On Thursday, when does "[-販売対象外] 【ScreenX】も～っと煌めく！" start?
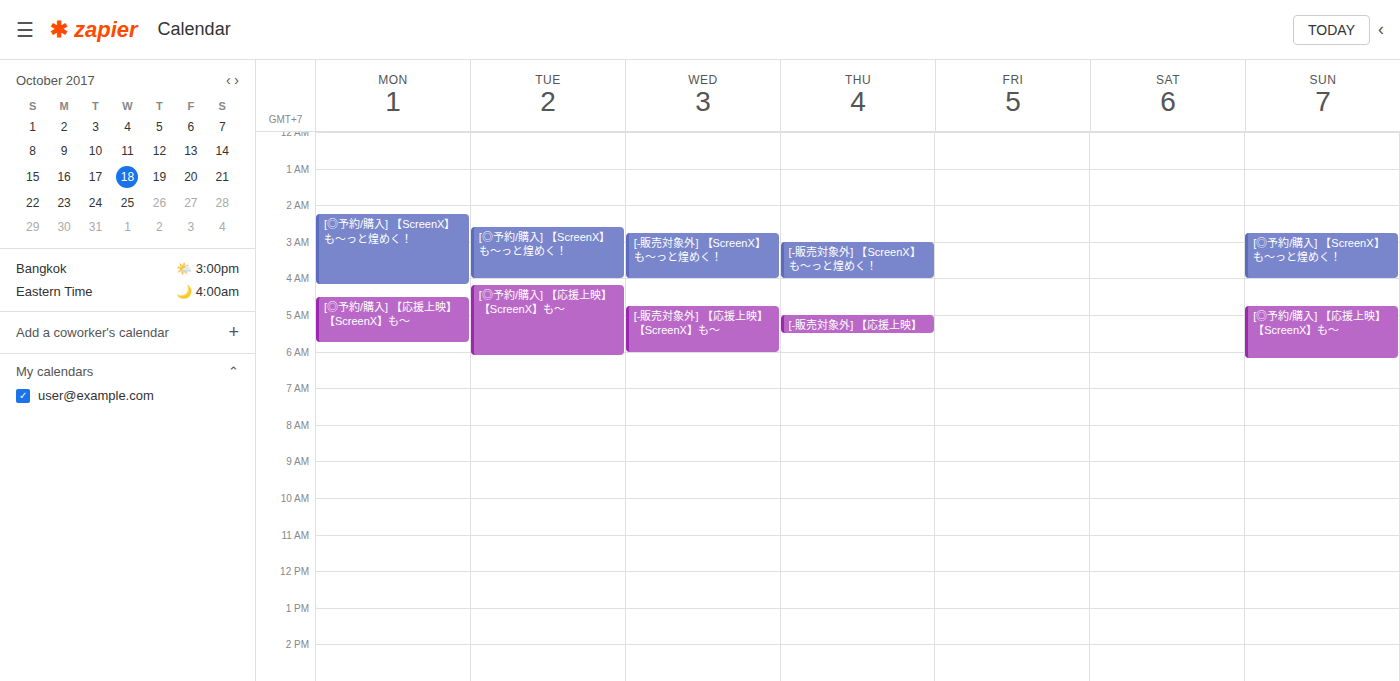
3:00 AM